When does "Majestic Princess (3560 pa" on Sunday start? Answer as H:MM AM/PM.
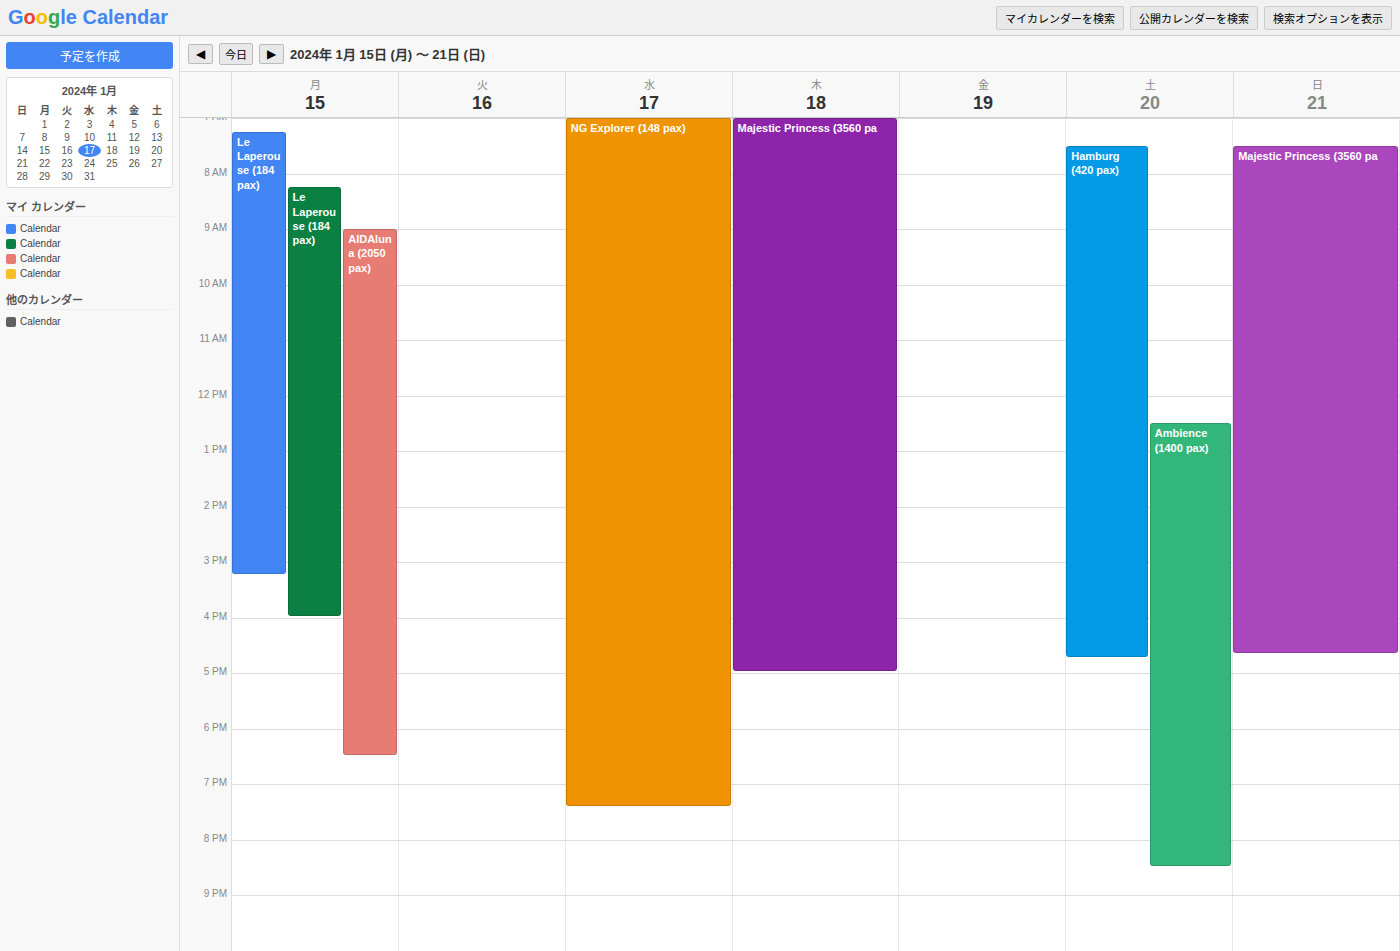
7:30 AM